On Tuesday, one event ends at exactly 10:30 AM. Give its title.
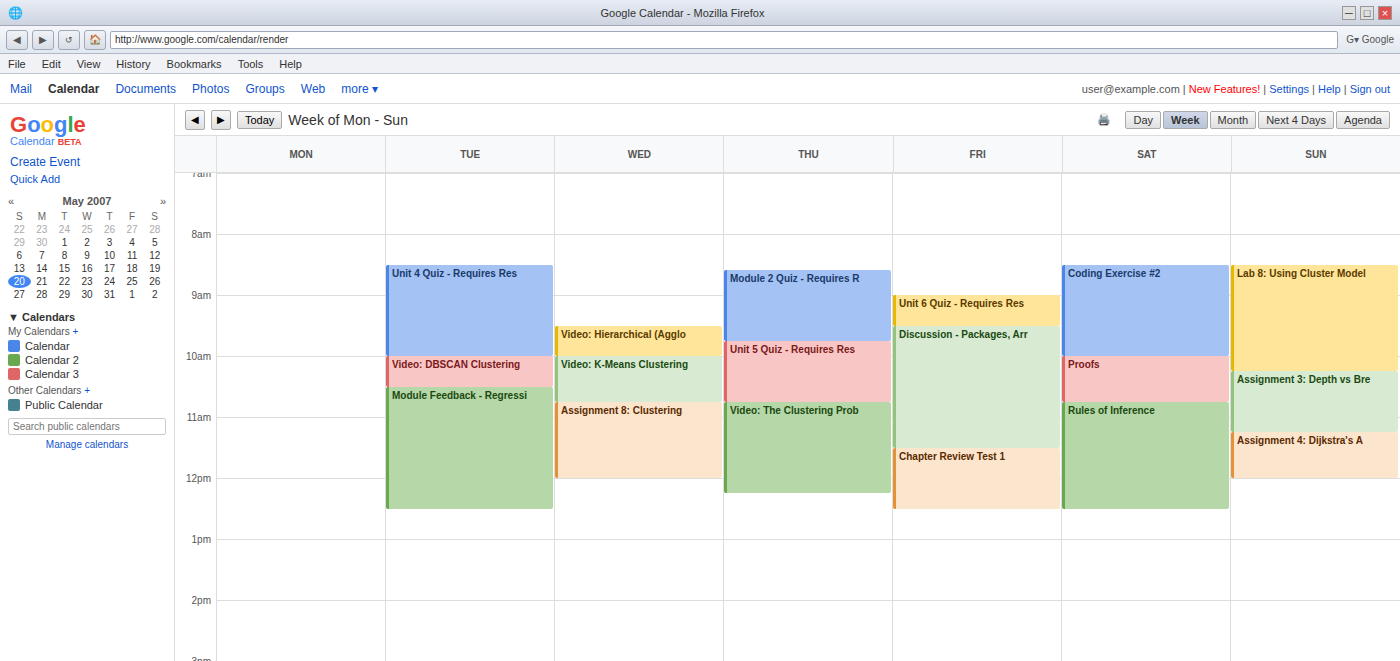
"Video: DBSCAN Clustering"